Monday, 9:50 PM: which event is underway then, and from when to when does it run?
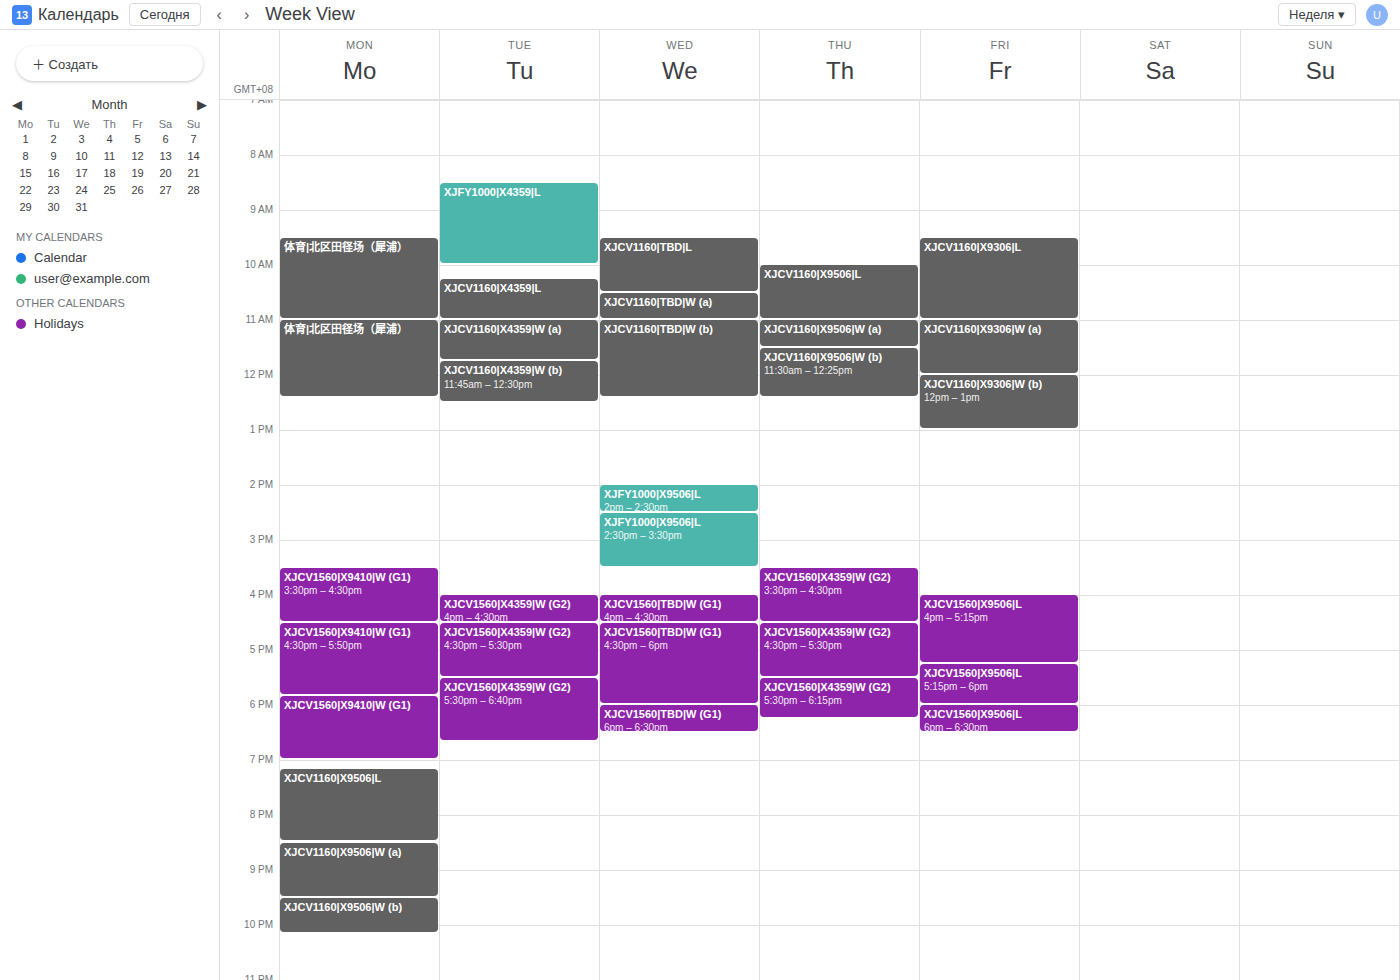
"XJCV1160|X9506|W (b)", 9:30 PM to 10:10 PM